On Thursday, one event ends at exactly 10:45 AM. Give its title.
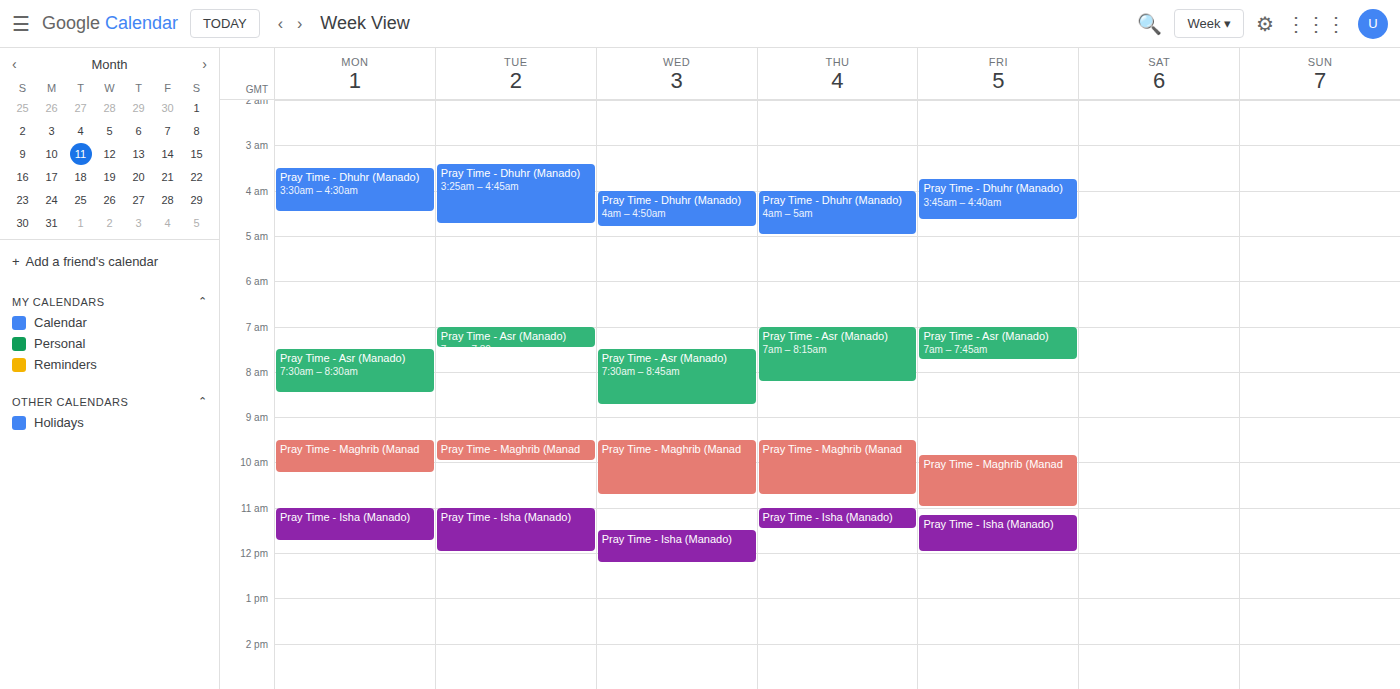
"Pray Time - Maghrib (Manad"